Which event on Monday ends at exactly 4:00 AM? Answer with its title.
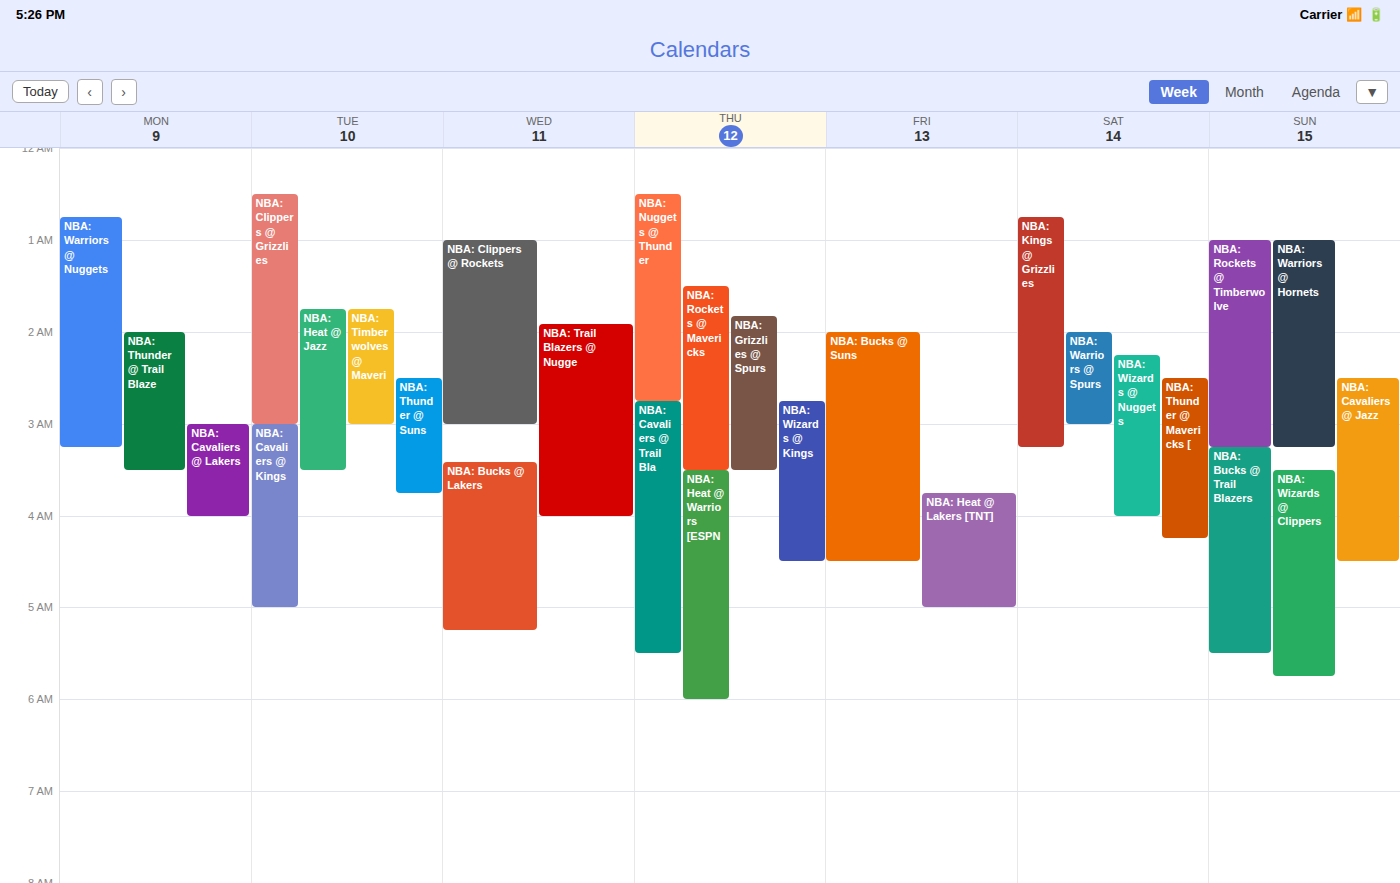
"NBA: Cavaliers @ Lakers"